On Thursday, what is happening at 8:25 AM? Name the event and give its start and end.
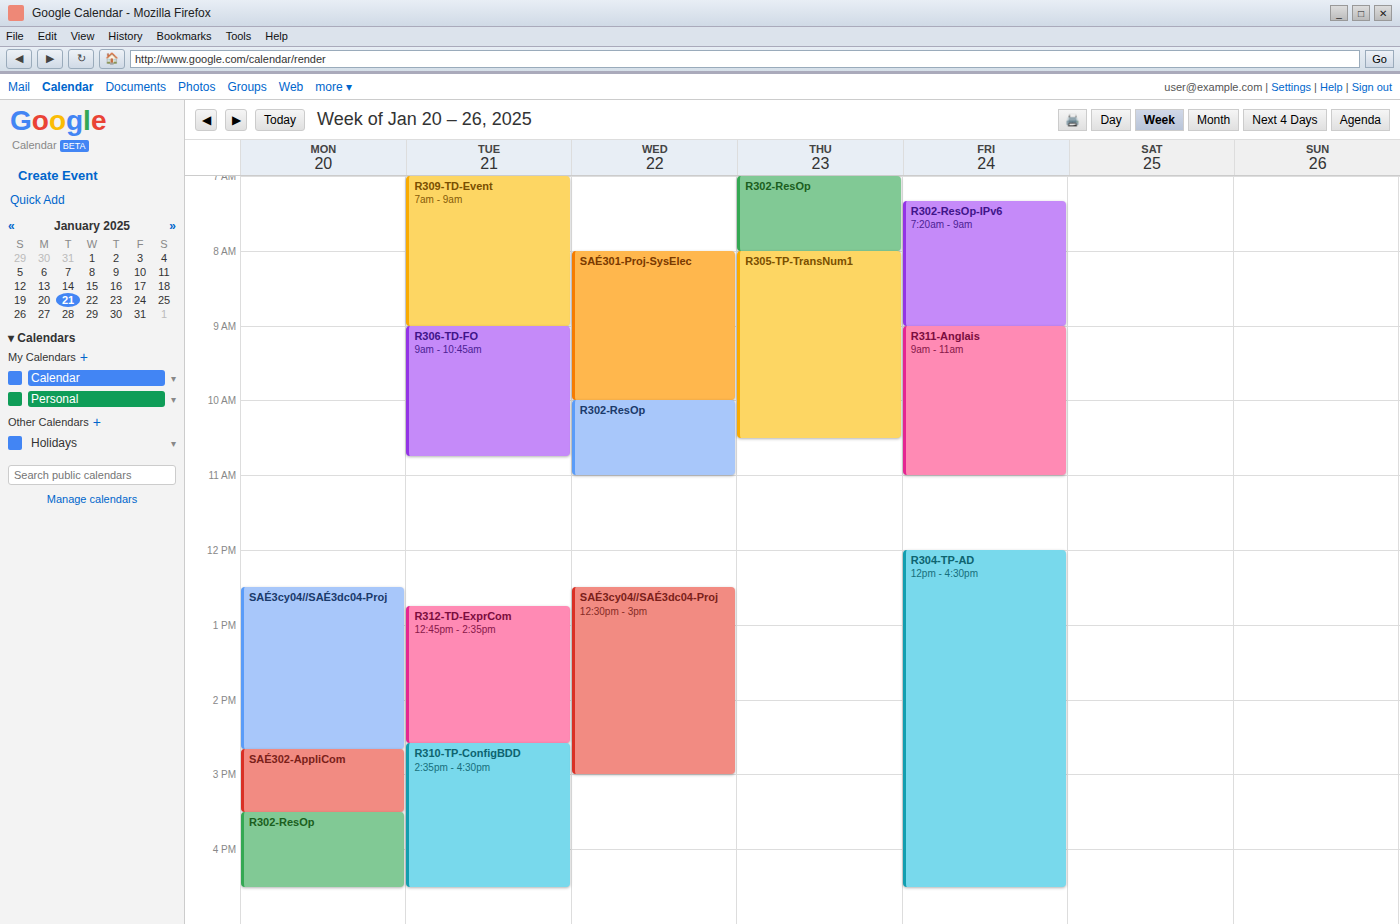
"R305-TP-TransNum1", 8:00 AM to 10:30 AM